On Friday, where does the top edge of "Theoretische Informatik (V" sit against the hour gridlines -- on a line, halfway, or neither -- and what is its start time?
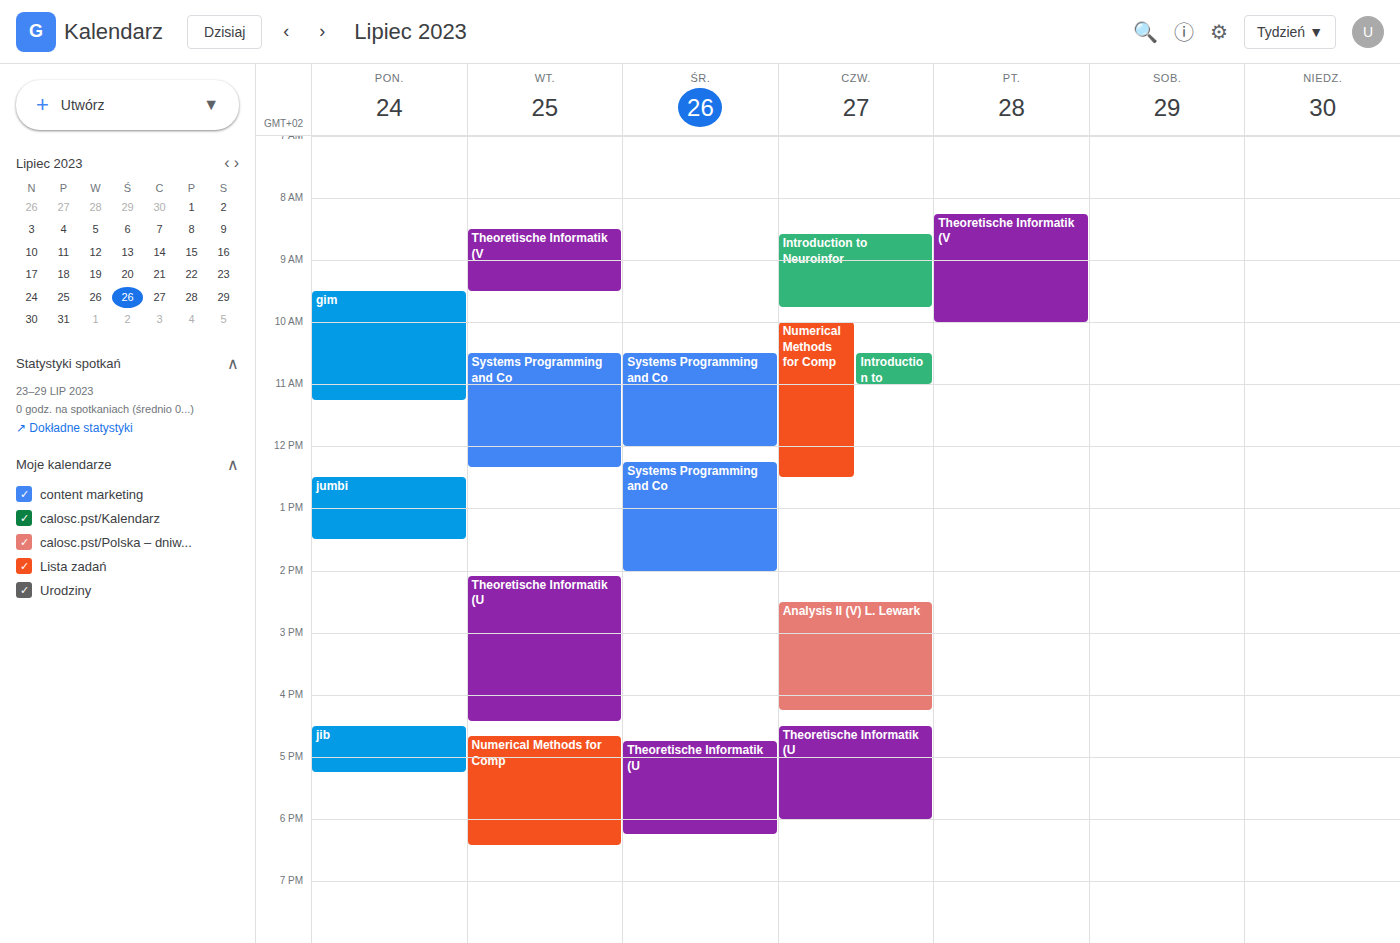
8:15 AM -- neither: a quarter of the way from the 8 AM line to the 9 AM line.